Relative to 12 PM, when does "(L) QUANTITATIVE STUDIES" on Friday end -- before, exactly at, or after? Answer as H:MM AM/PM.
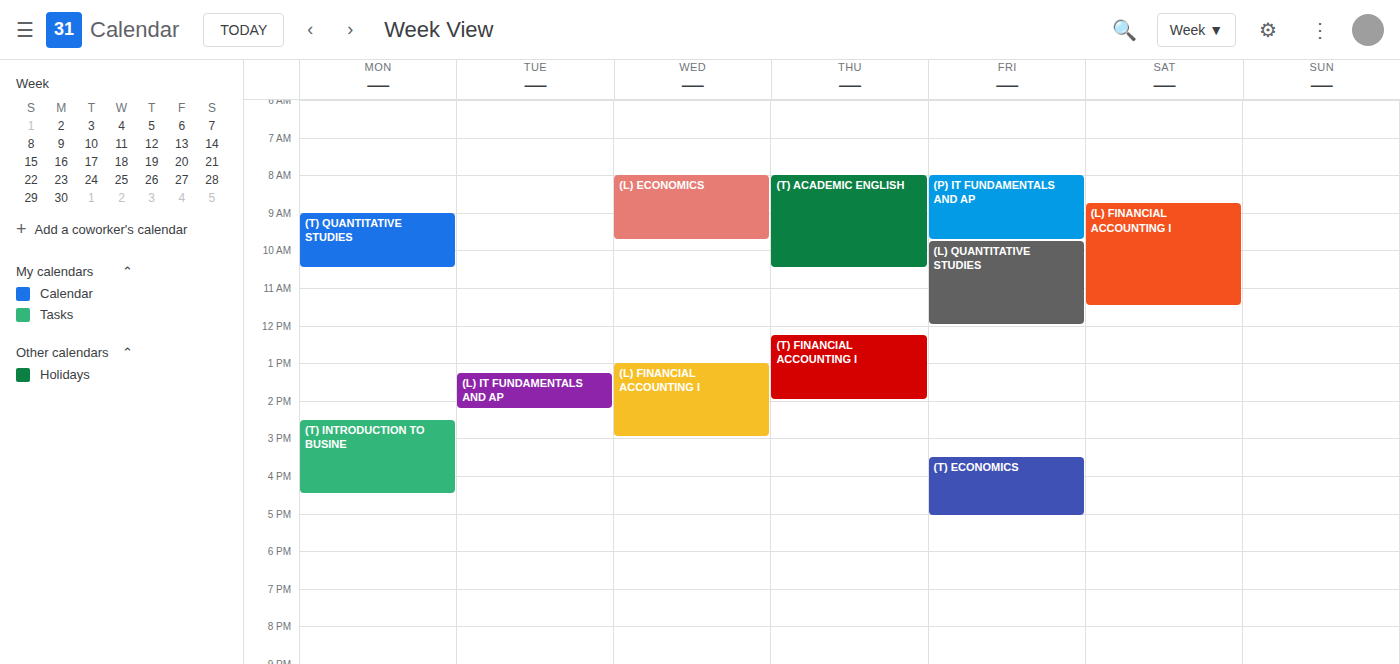
12:00 PM -- exactly at 12 PM, on the 12 PM line.